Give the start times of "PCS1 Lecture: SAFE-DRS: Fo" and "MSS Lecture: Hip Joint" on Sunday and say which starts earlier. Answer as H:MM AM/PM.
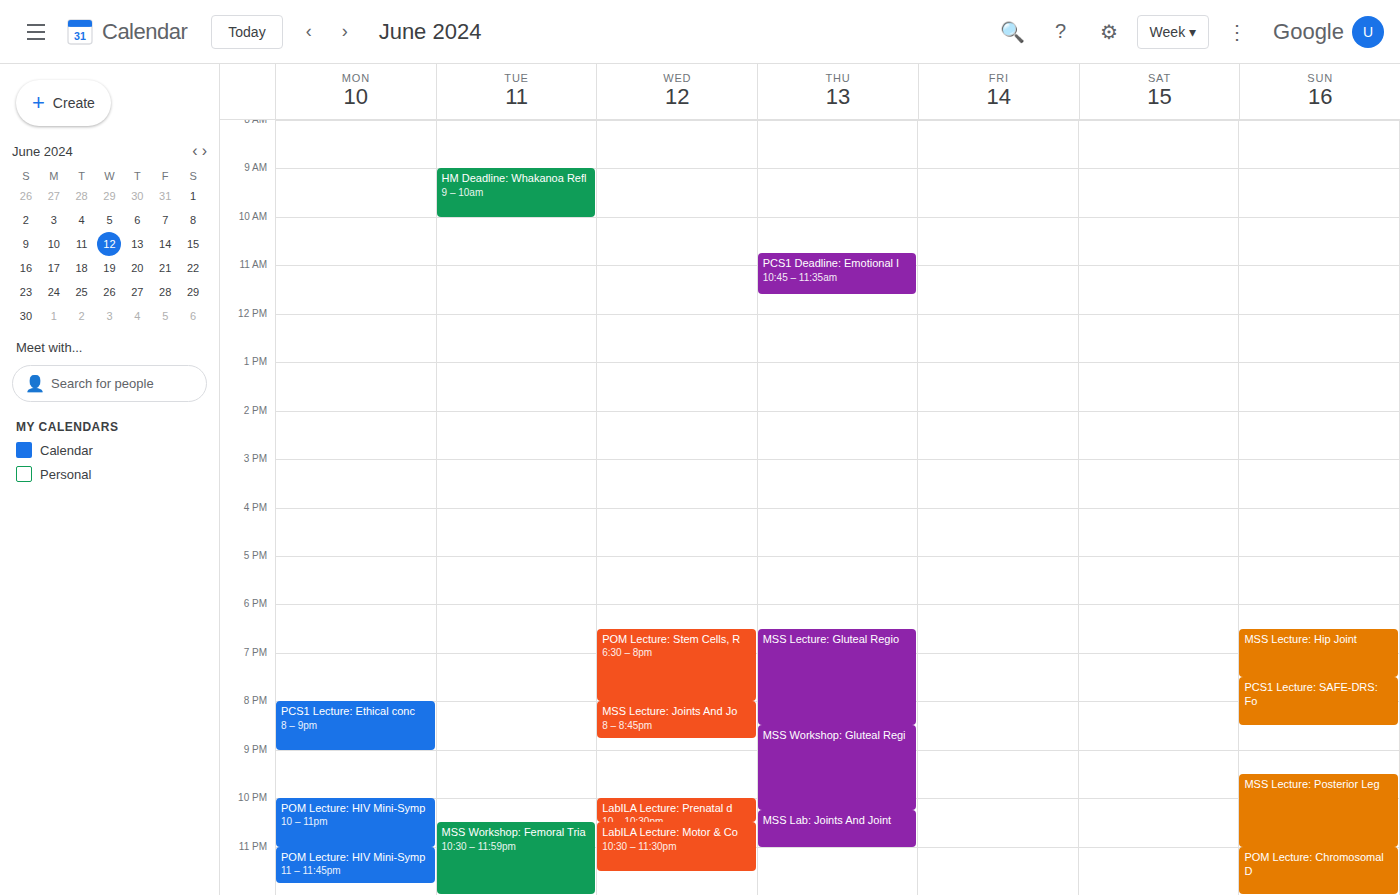
"MSS Lecture: Hip Joint" 6:30 PM; "PCS1 Lecture: SAFE-DRS: Fo" 7:30 PM.